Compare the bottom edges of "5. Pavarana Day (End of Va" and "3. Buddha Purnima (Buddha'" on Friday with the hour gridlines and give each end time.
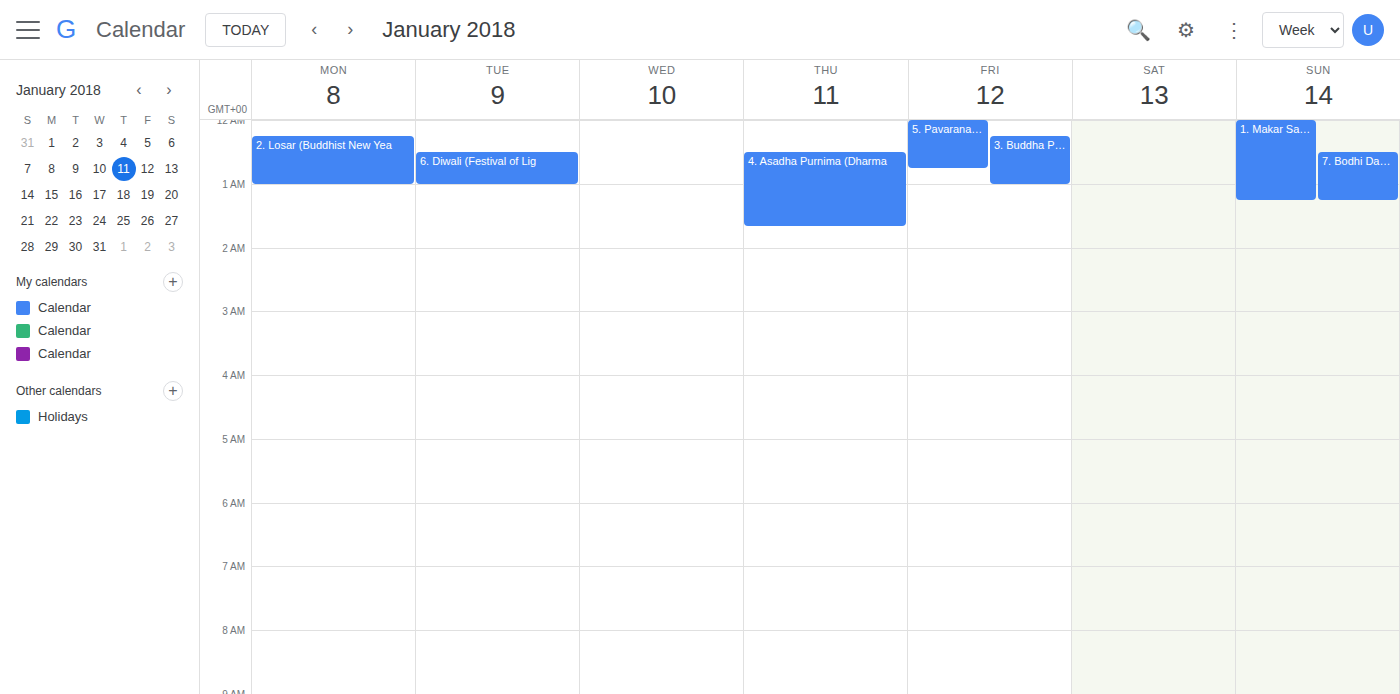
"5. Pavarana Day (End of Va": 12:45 AM, neither: three quarters of the way from the 12 AM line to the 1 AM line. "3. Buddha Purnima (Buddha'": 1:00 AM, exactly on the 1 AM line.